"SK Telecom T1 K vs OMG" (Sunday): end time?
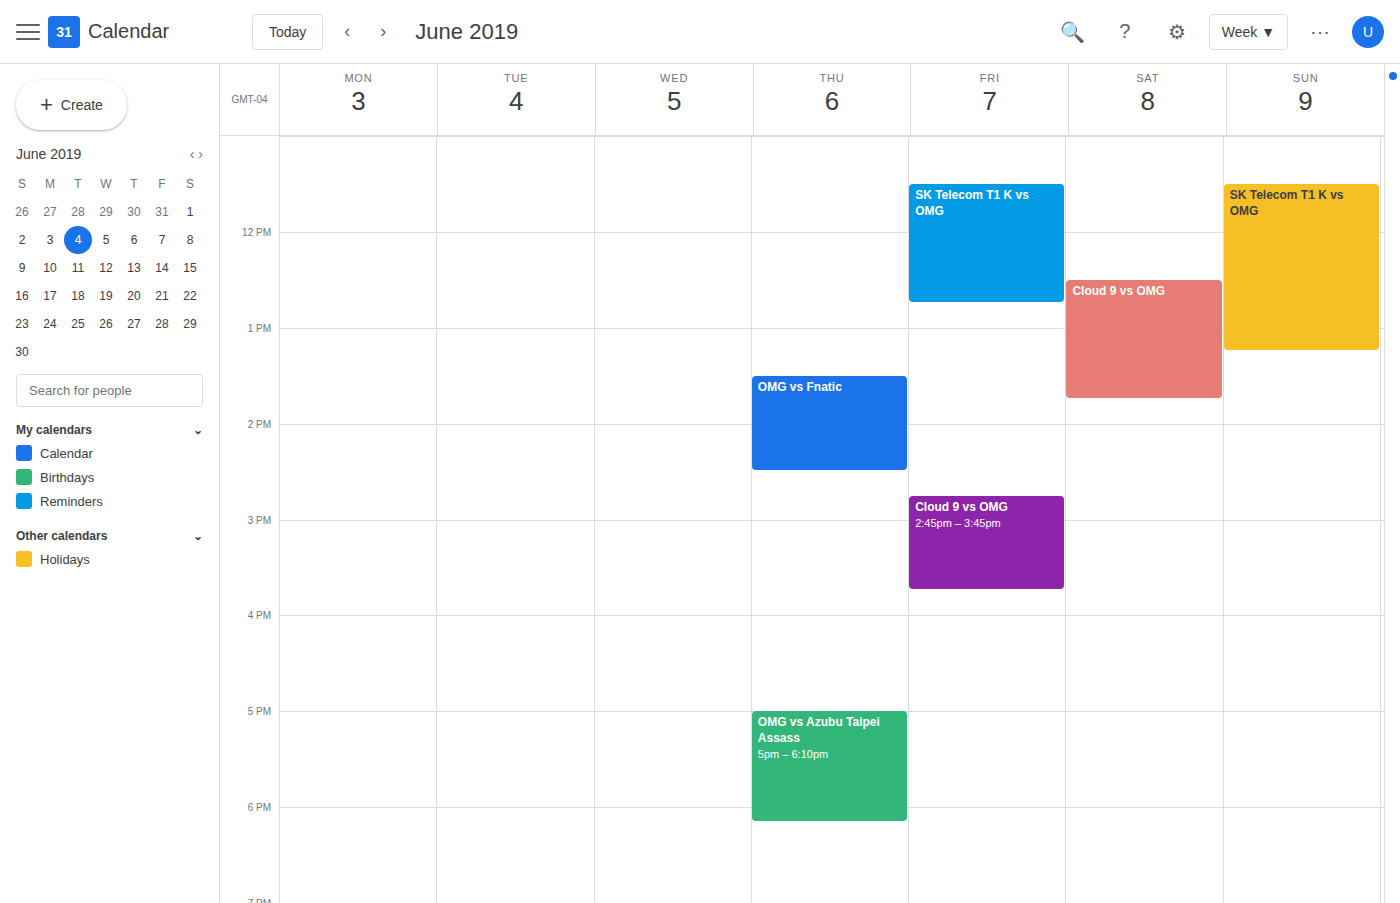
13:15